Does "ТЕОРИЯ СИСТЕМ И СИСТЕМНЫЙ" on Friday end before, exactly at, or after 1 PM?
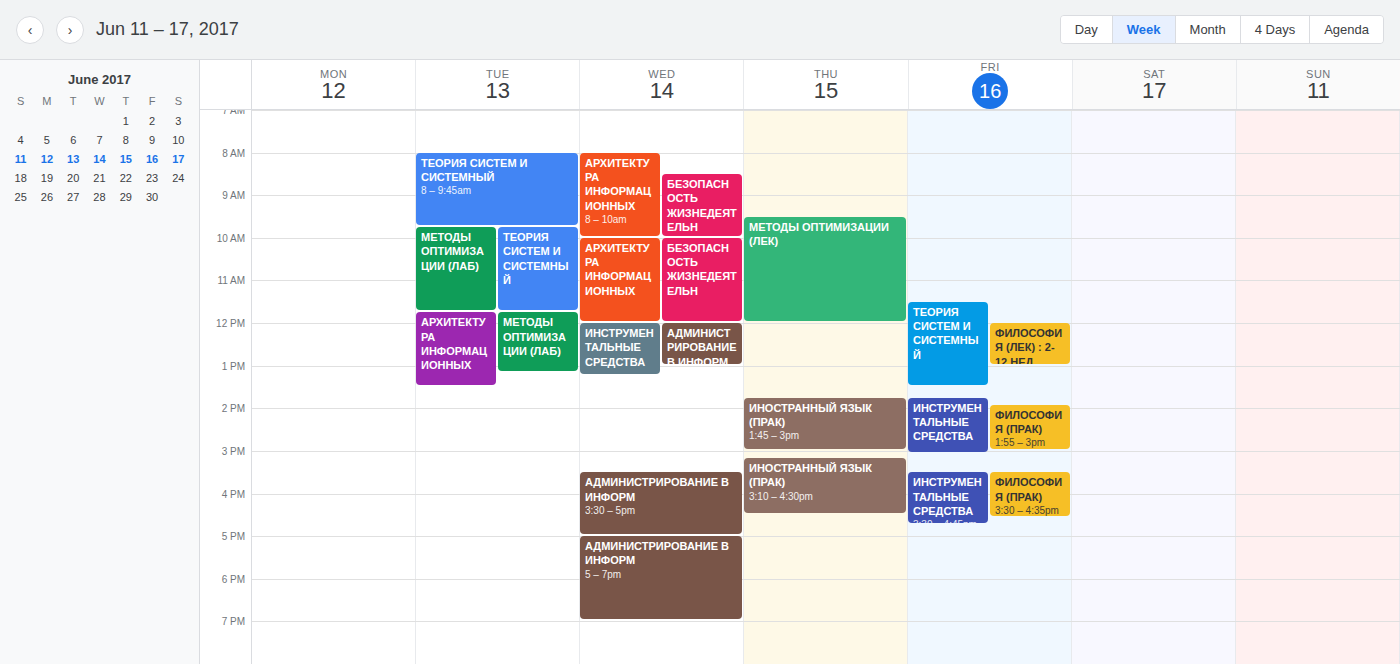
1:30 PM -- after 1 PM, 30 minutes below the 1 PM line.